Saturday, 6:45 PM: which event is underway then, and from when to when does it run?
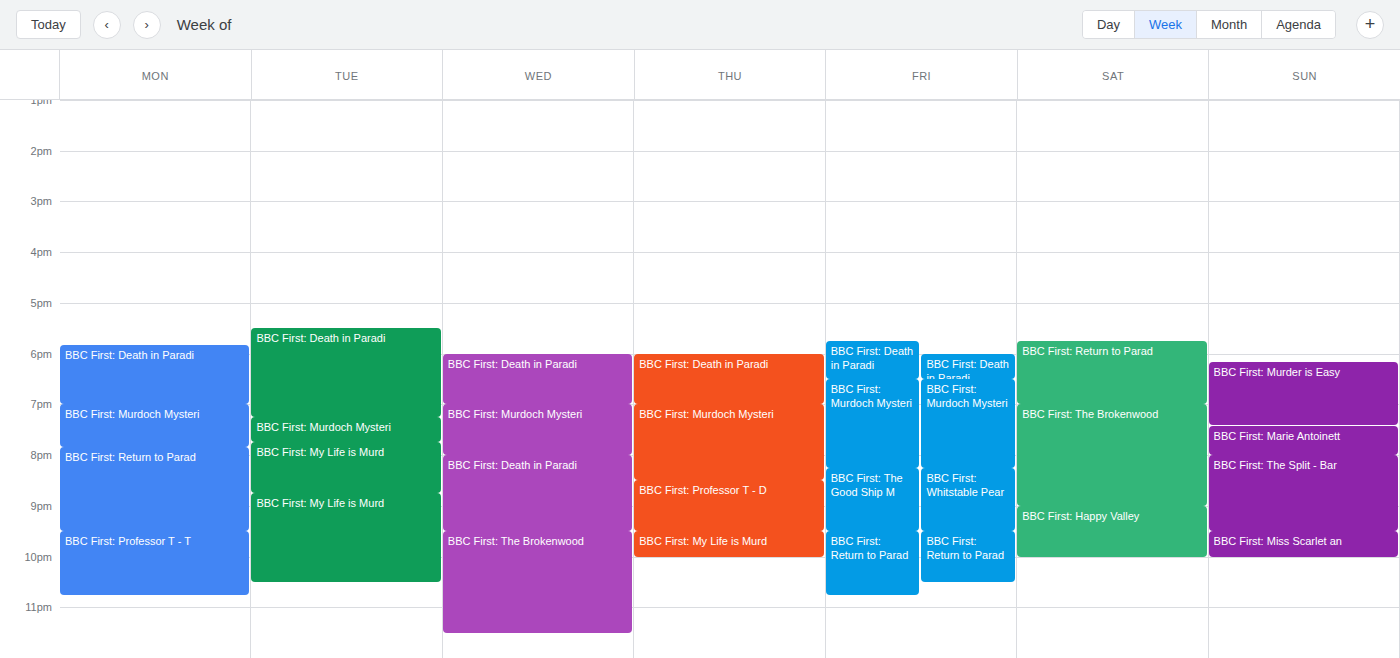
"BBC First: Return to Parad", 5:45 PM to 7:00 PM